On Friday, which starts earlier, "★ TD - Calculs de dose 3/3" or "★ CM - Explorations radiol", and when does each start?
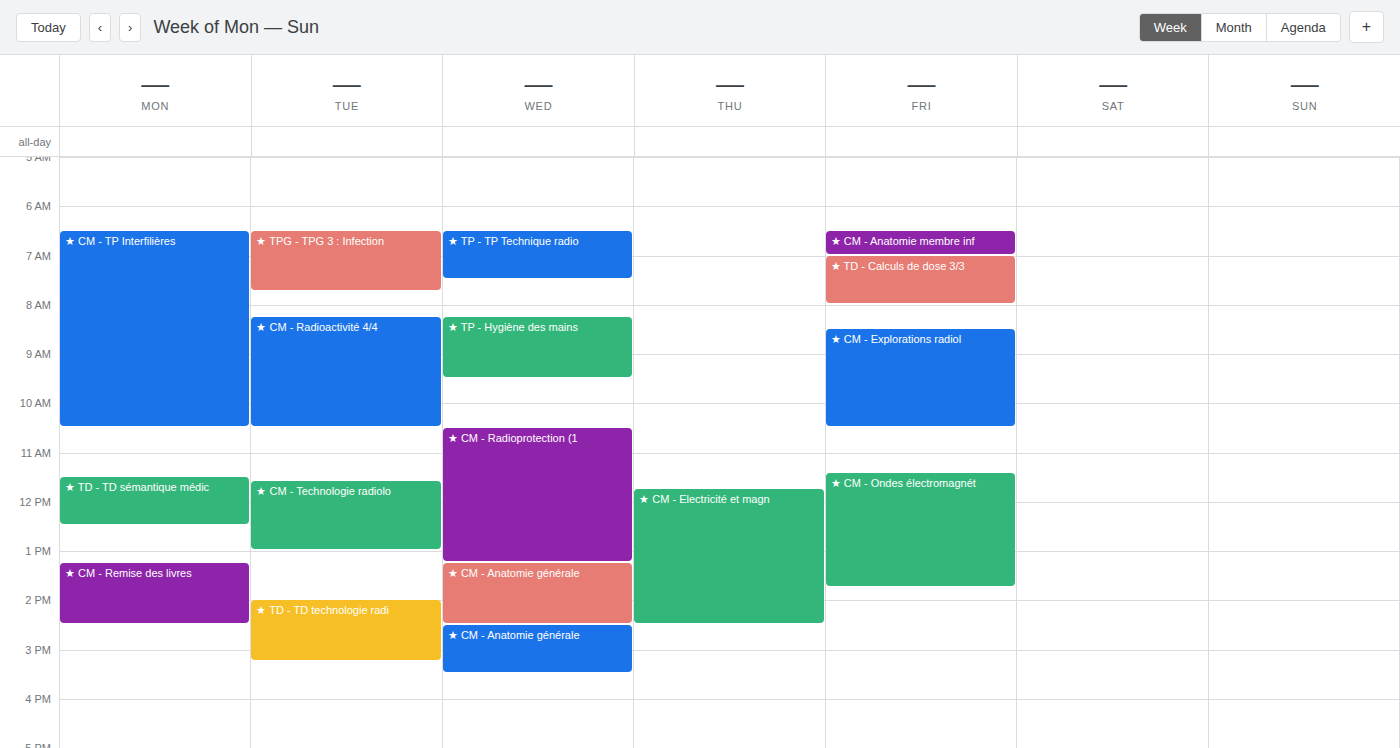
"★ TD - Calculs de dose 3/3" 7:00 AM; "★ CM - Explorations radiol" 8:30 AM.